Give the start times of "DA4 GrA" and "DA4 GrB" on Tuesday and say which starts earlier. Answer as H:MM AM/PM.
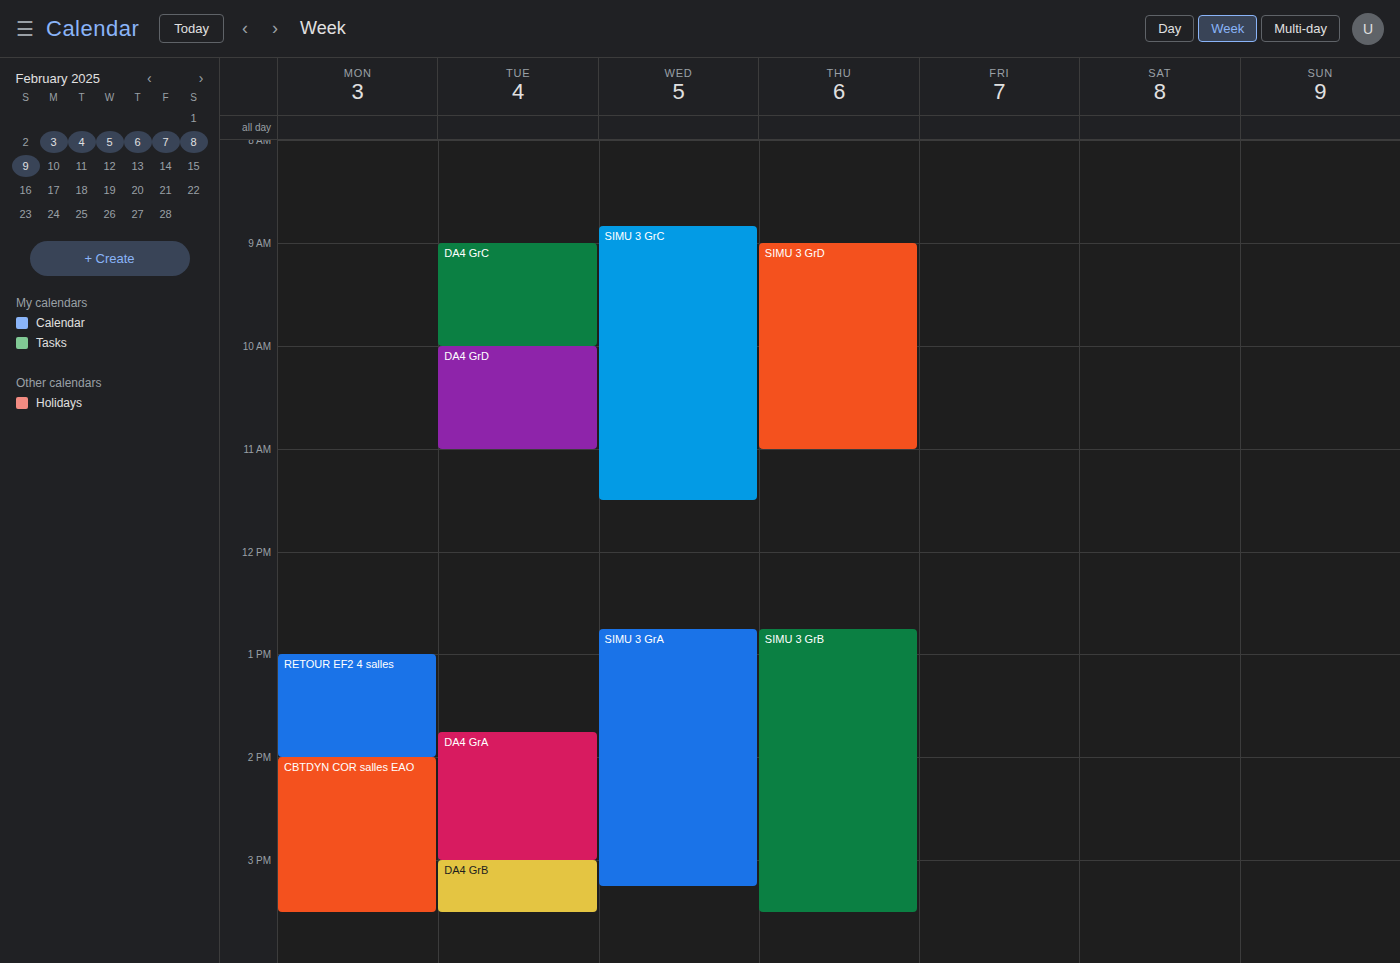
"DA4 GrA" 1:45 PM; "DA4 GrB" 3:00 PM.